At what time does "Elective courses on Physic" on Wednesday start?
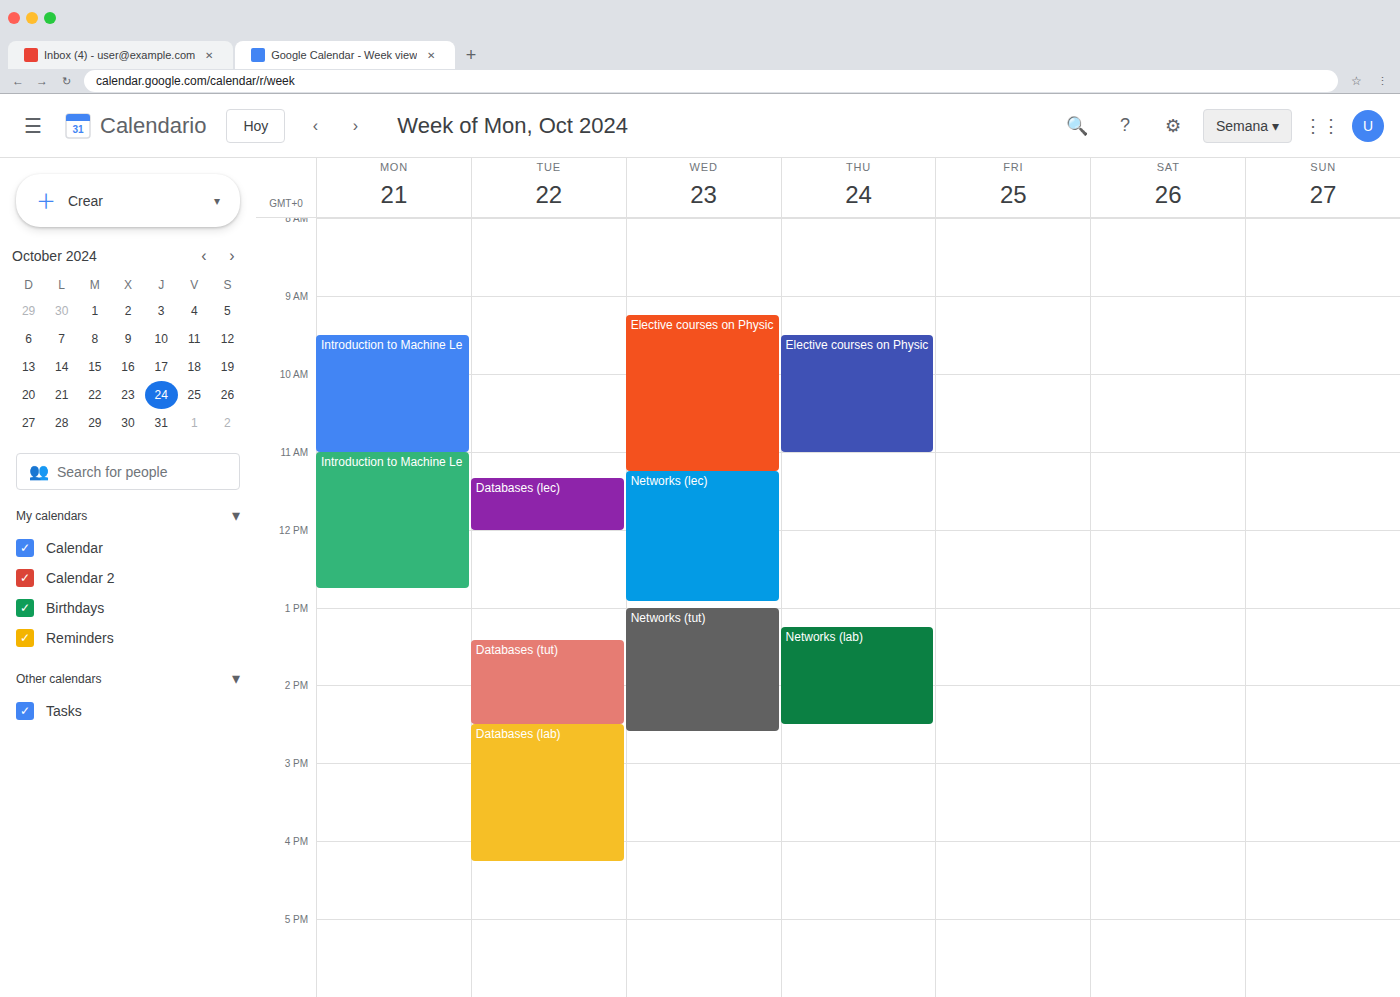
9:15 AM